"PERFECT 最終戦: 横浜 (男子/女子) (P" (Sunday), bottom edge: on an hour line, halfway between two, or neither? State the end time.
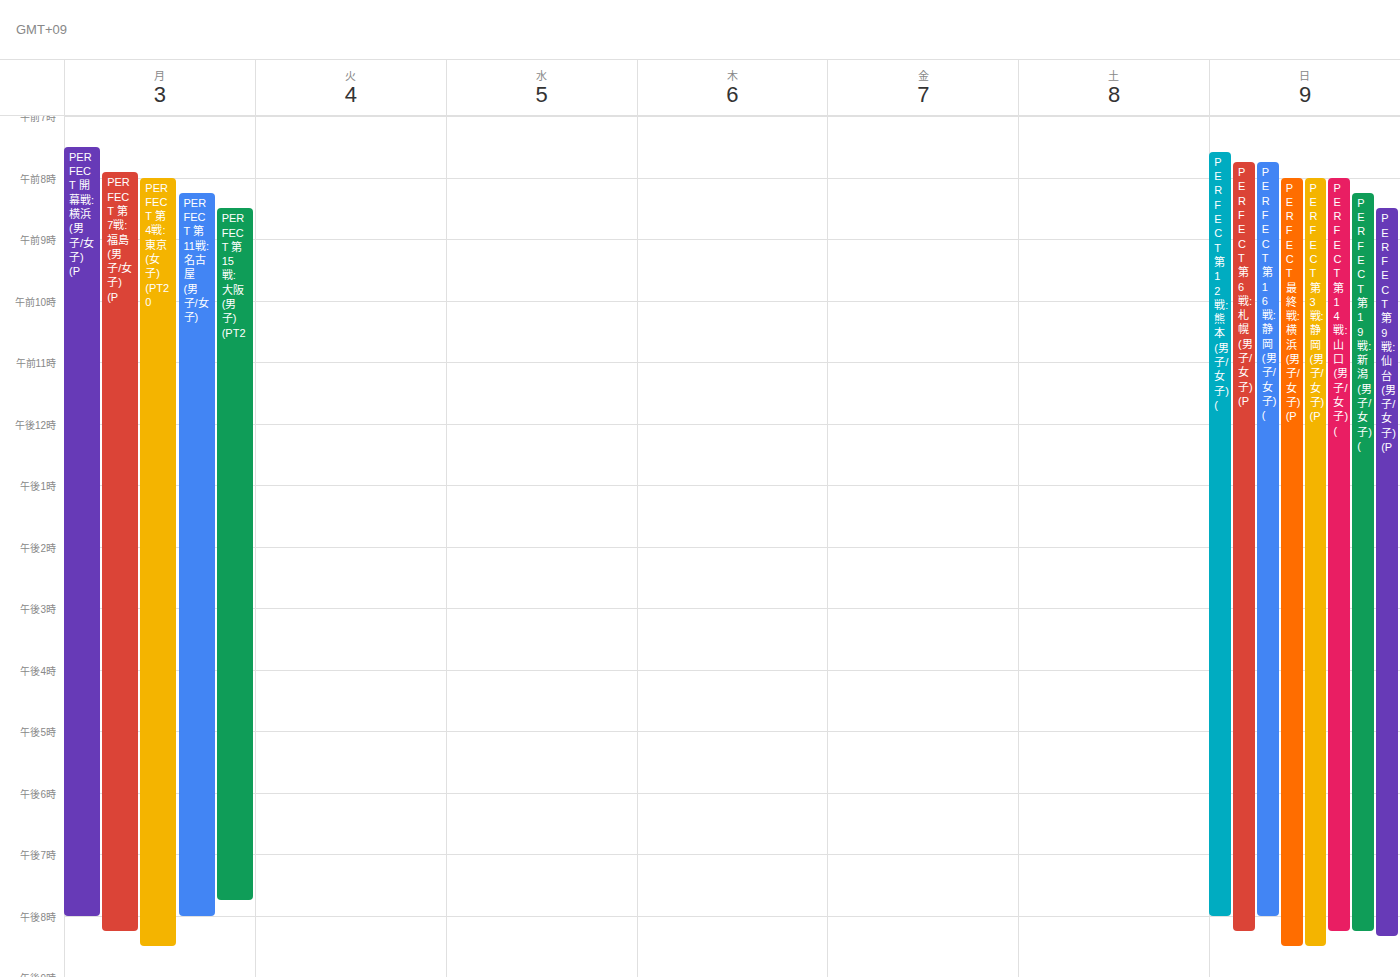
8:30 PM -- halfway between the 8 PM and 9 PM lines.